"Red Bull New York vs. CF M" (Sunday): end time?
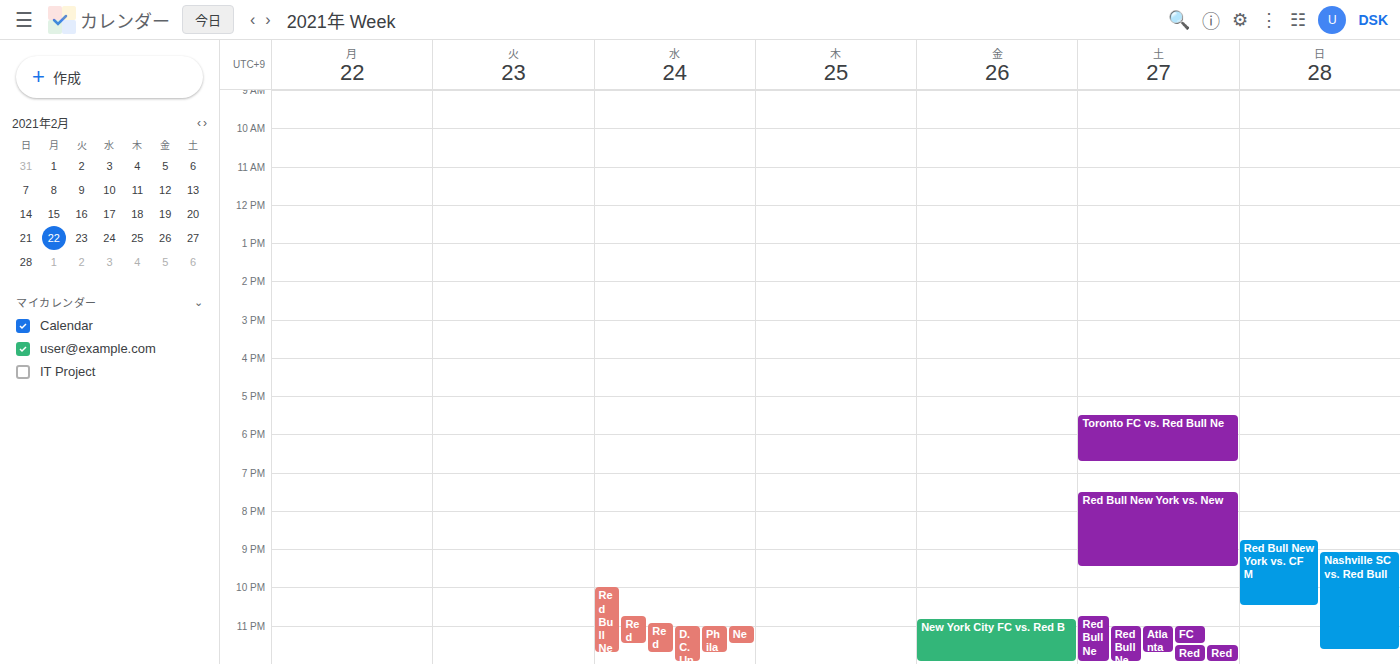
10:30 PM